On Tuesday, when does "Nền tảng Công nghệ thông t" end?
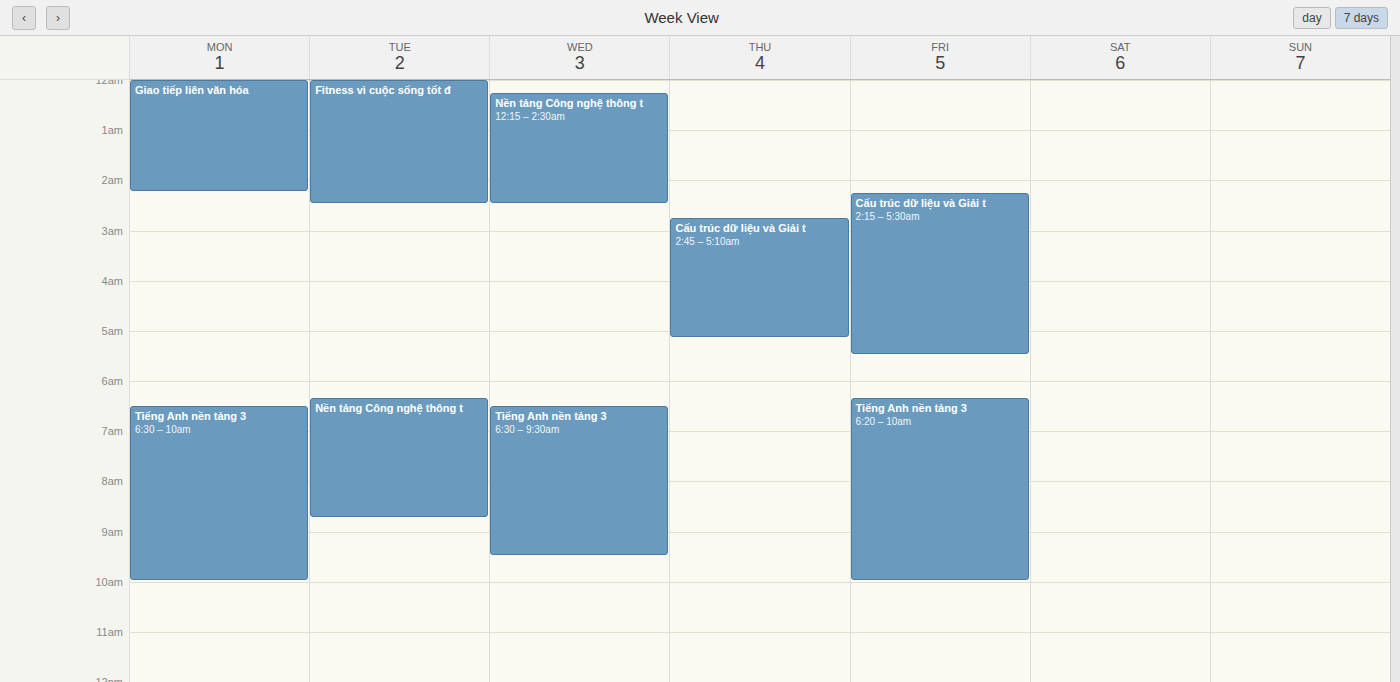
8:45 AM